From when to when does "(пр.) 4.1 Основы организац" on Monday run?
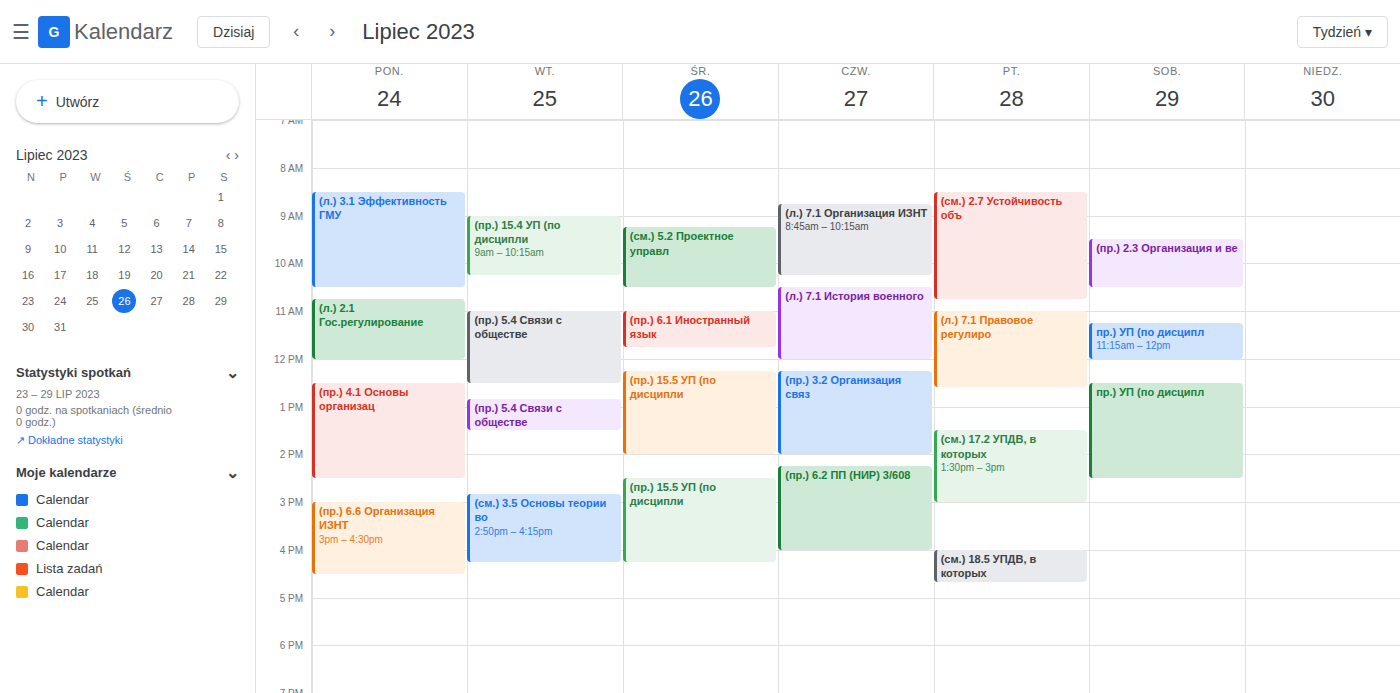
12:30 PM to 2:30 PM